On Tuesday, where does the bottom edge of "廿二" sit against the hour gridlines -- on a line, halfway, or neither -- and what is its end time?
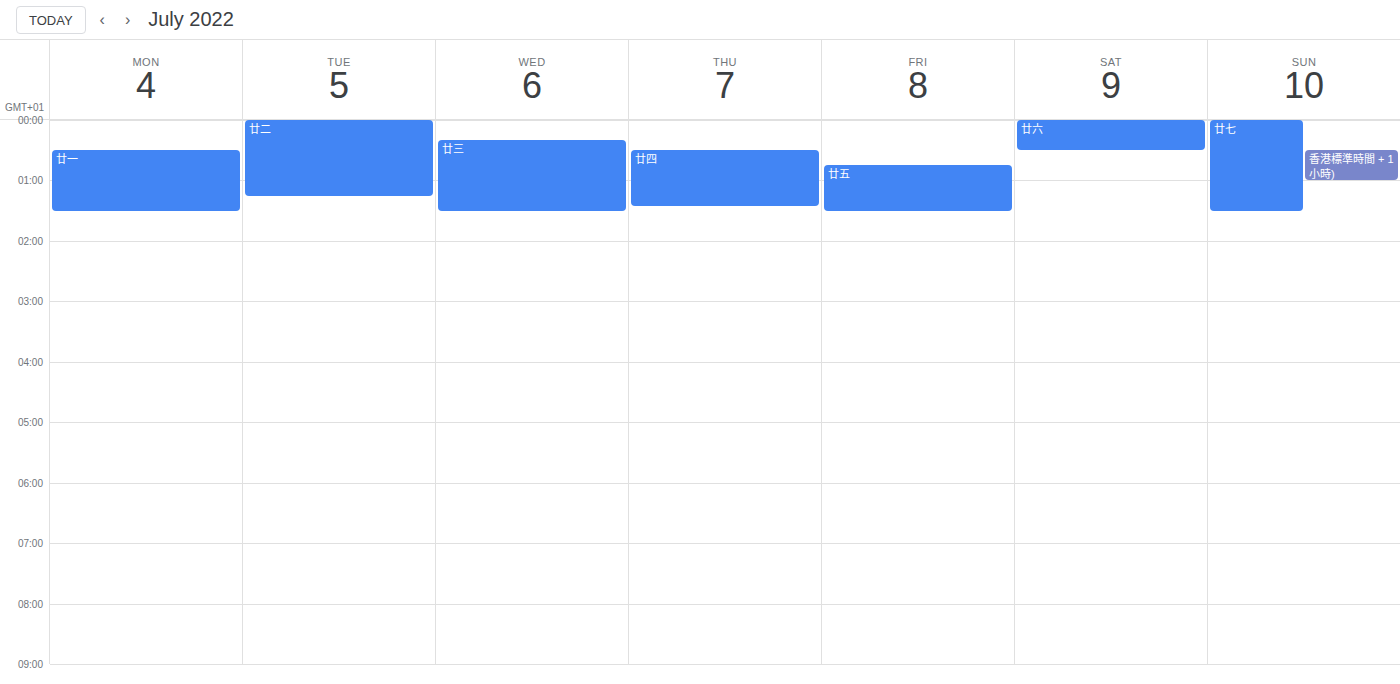
1:15 AM -- neither: a quarter of the way from the 1 AM line to the 2 AM line.